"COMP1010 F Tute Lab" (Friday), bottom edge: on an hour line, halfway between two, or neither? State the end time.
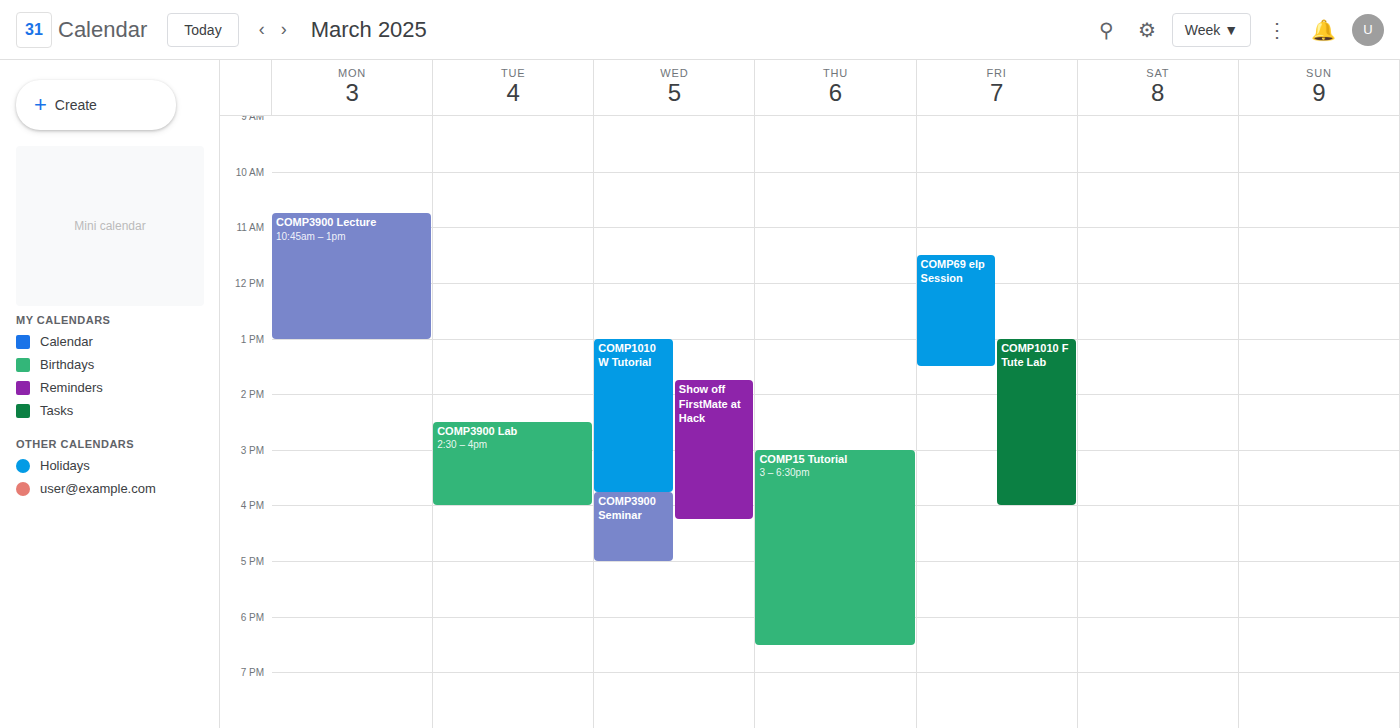
4:00 PM -- exactly on the 4 PM line.